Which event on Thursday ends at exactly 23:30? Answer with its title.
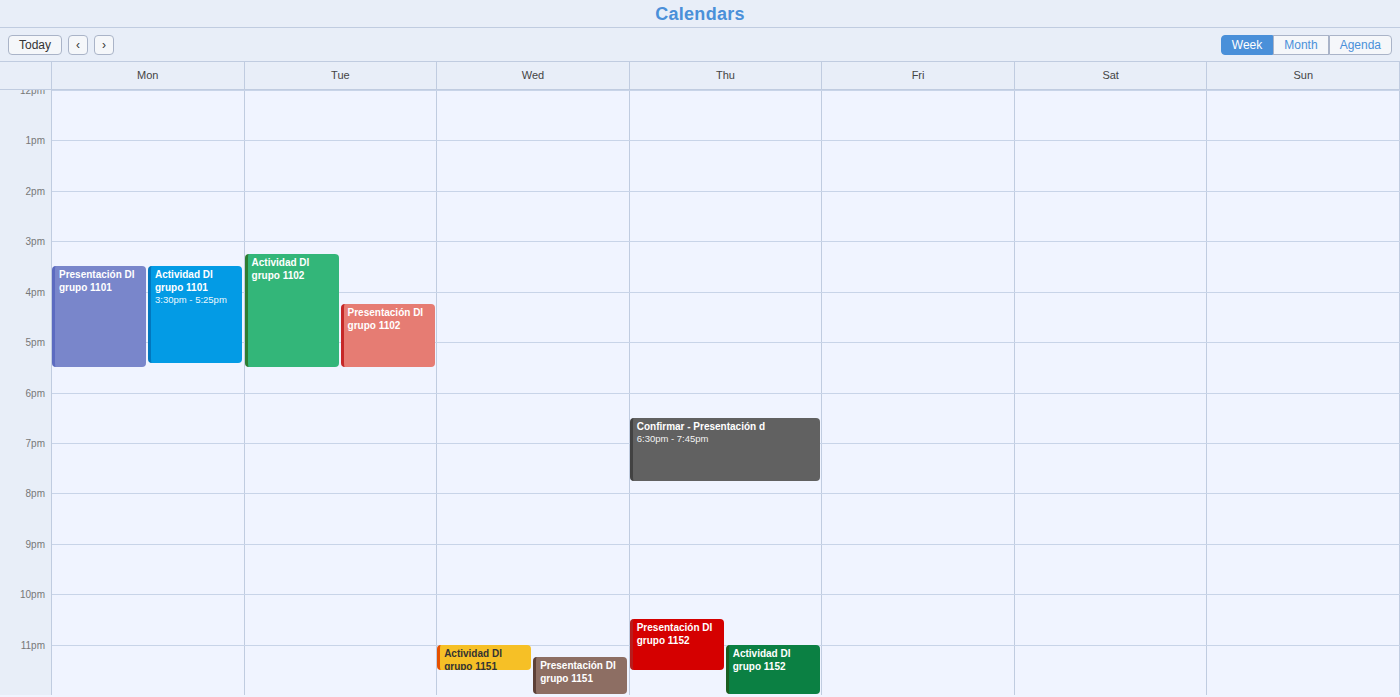
"Presentación DI grupo 1152"